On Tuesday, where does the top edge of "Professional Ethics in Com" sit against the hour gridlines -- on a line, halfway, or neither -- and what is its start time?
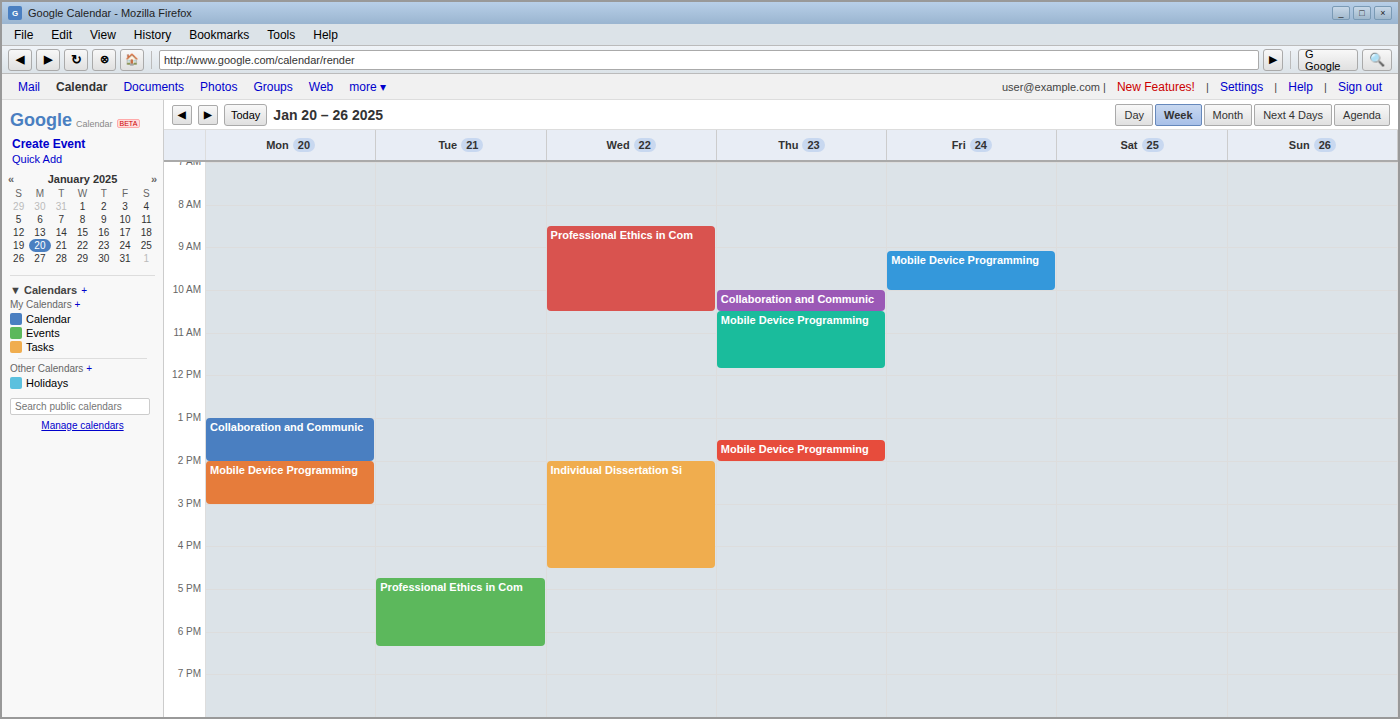
4:45 PM -- neither: three quarters of the way from the 4 PM line to the 5 PM line.